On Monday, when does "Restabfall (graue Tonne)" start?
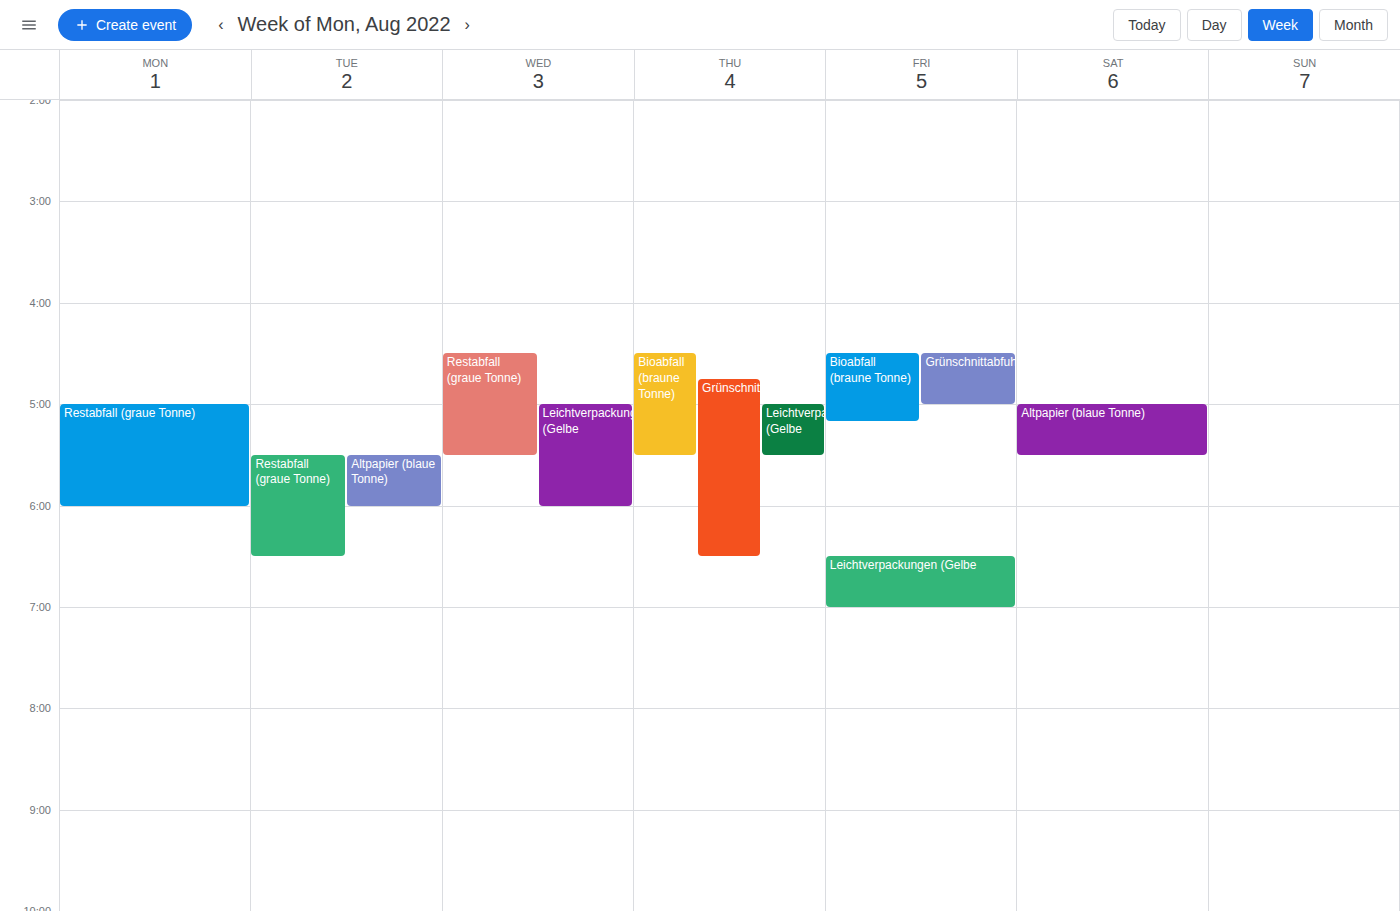
05:00